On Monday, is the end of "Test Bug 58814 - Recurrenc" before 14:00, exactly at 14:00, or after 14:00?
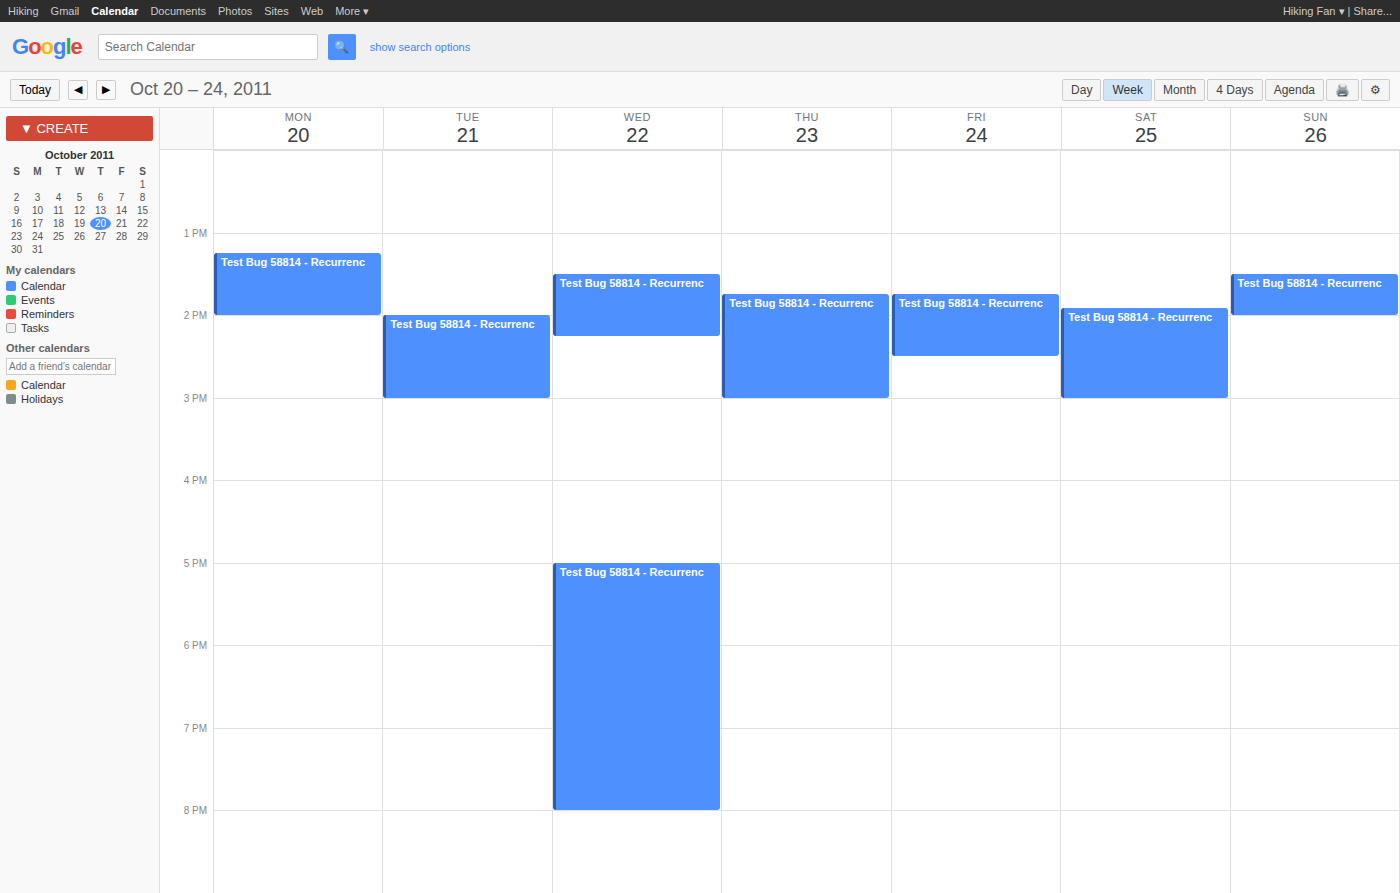
14:00 -- exactly at 14:00, on the 14:00 line.